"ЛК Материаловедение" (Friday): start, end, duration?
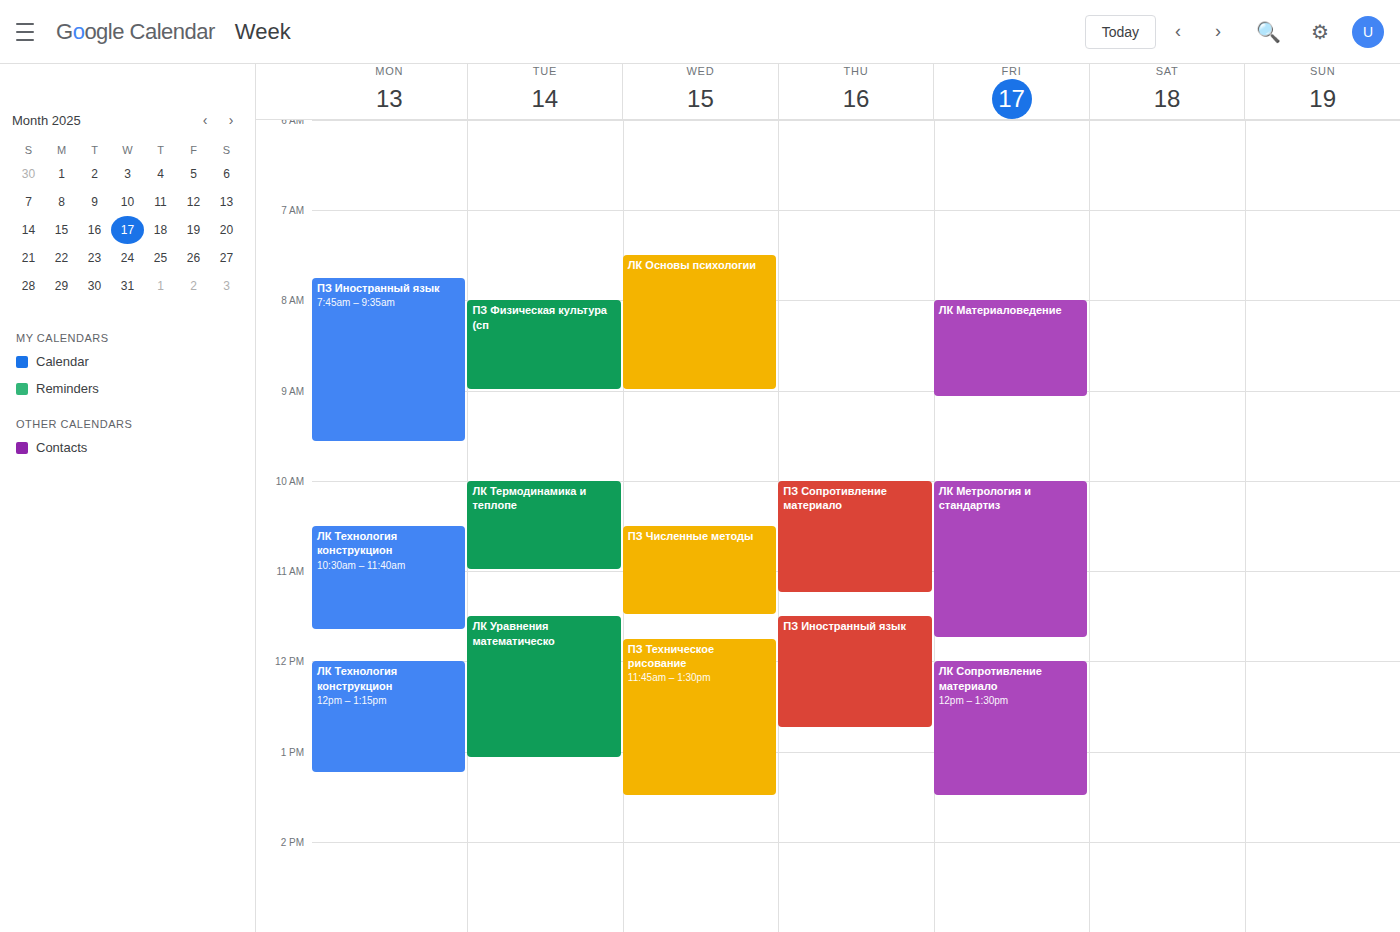
8:00 AM to 9:05 AM, 1 hour 5 minutes